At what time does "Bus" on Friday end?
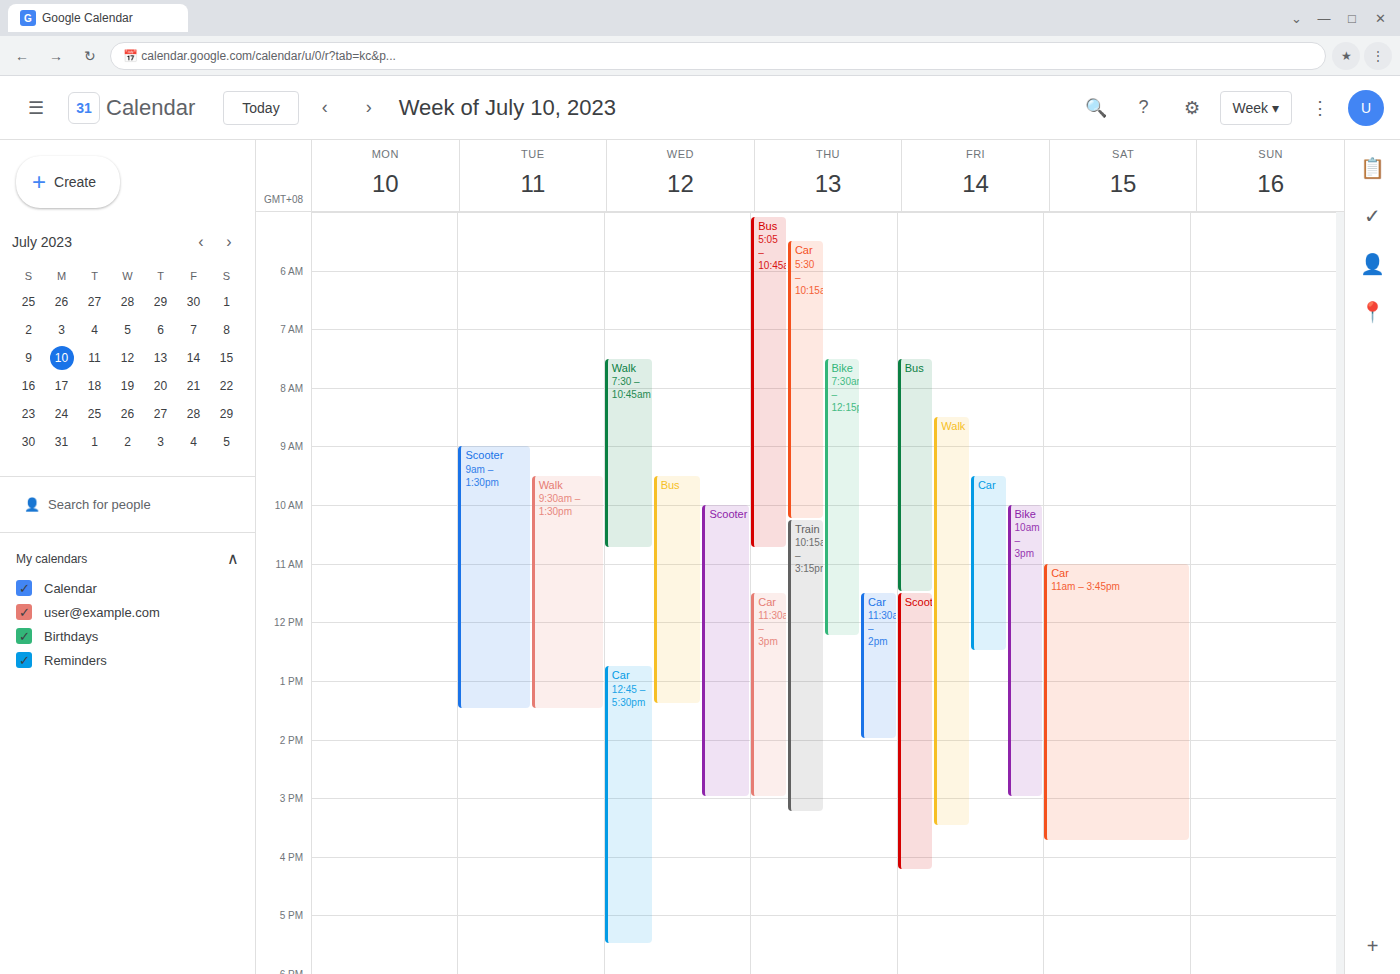
11:30 AM